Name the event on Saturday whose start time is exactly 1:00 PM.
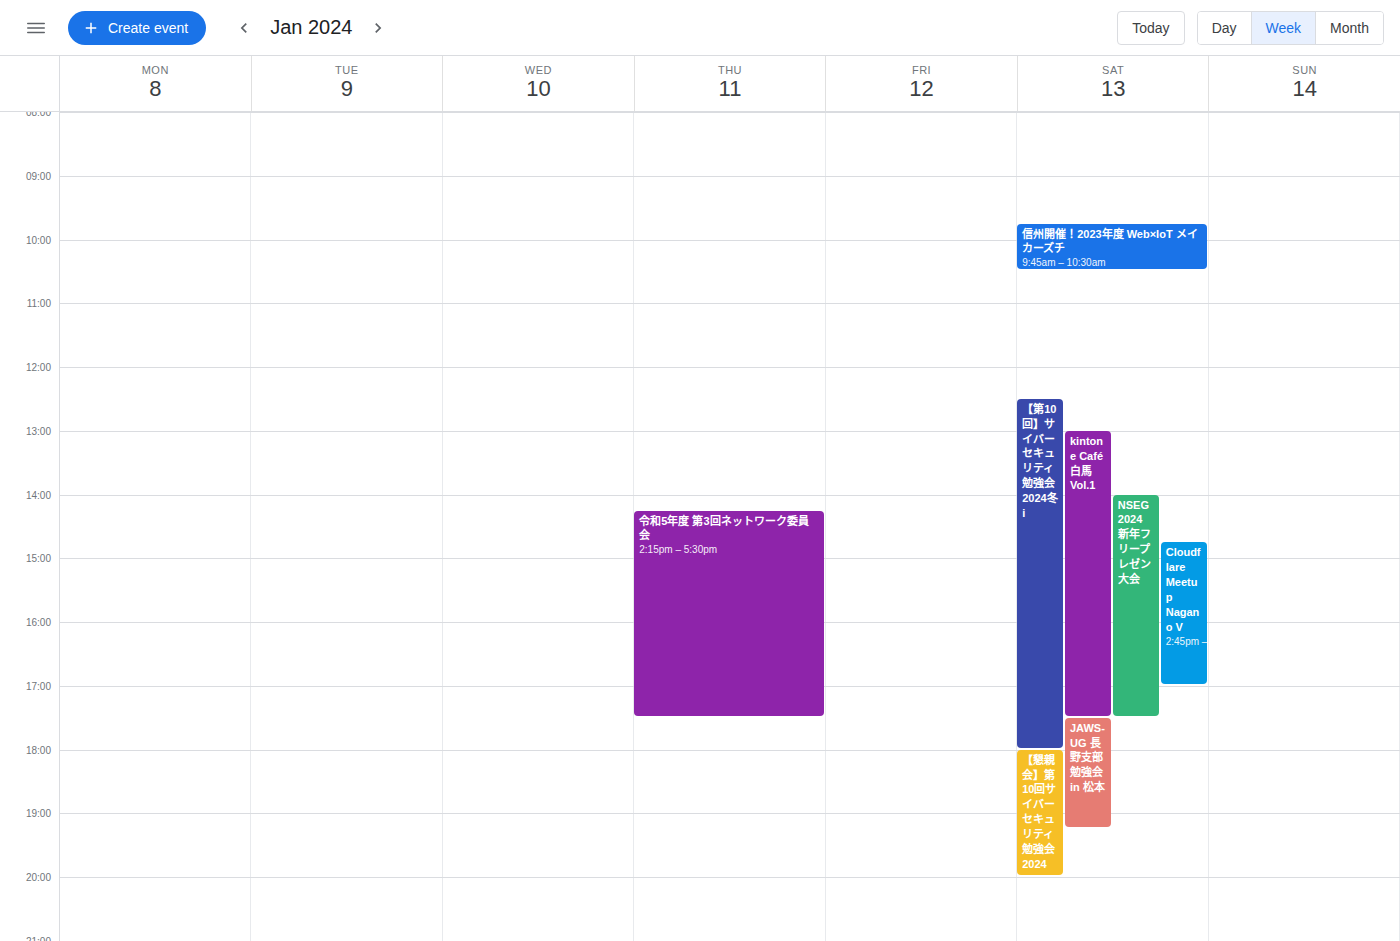
"kintone Café 白馬 Vol.1"